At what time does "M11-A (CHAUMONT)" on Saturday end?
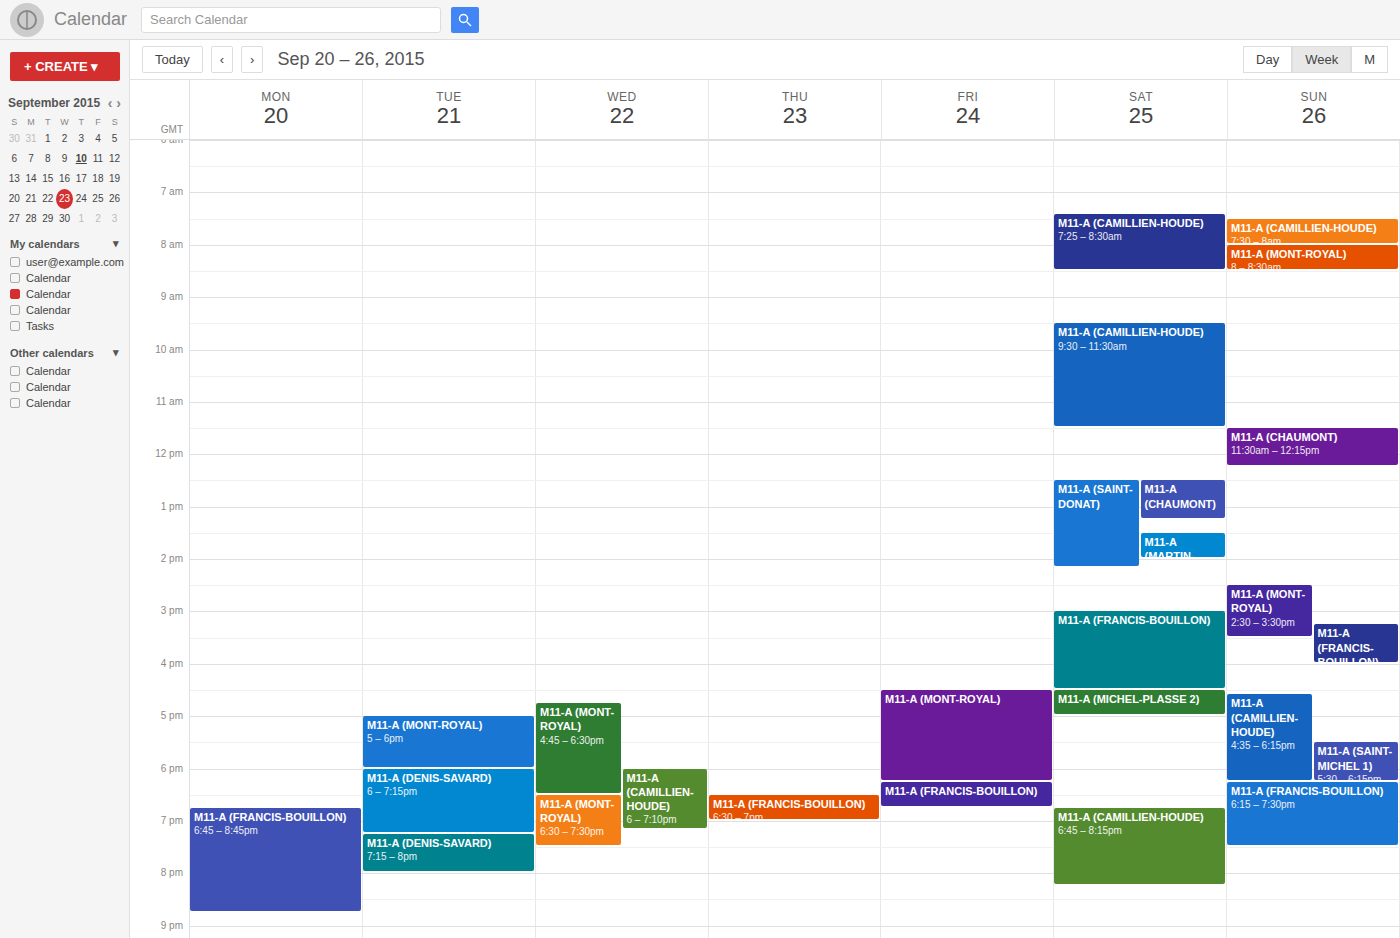
1:15 PM